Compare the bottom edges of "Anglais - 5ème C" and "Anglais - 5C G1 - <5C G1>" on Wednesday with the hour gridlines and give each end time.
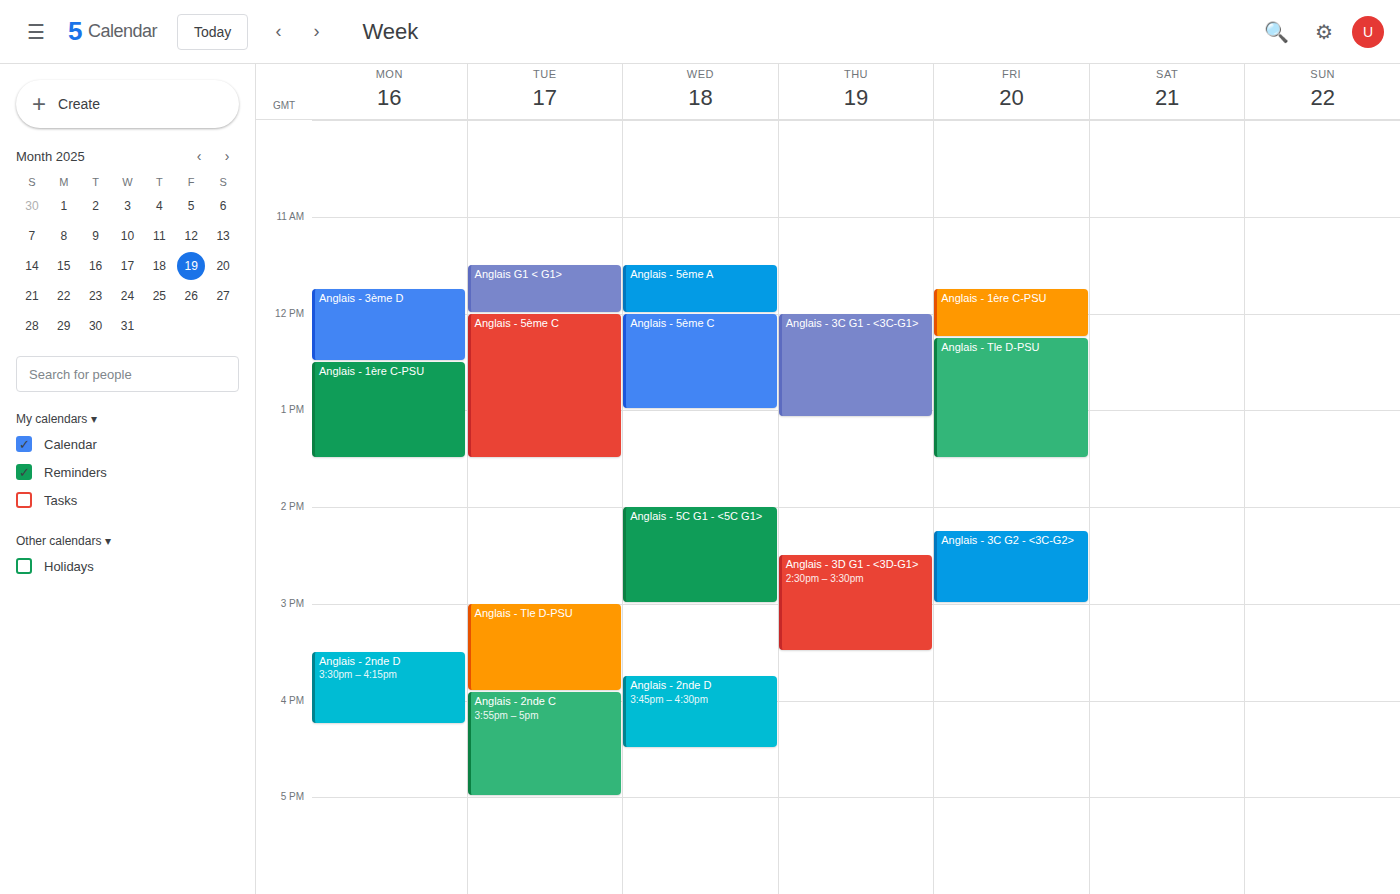
"Anglais - 5ème C": 1:00 PM, exactly on the 1 PM line. "Anglais - 5C G1 - <5C G1>": 3:00 PM, exactly on the 3 PM line.